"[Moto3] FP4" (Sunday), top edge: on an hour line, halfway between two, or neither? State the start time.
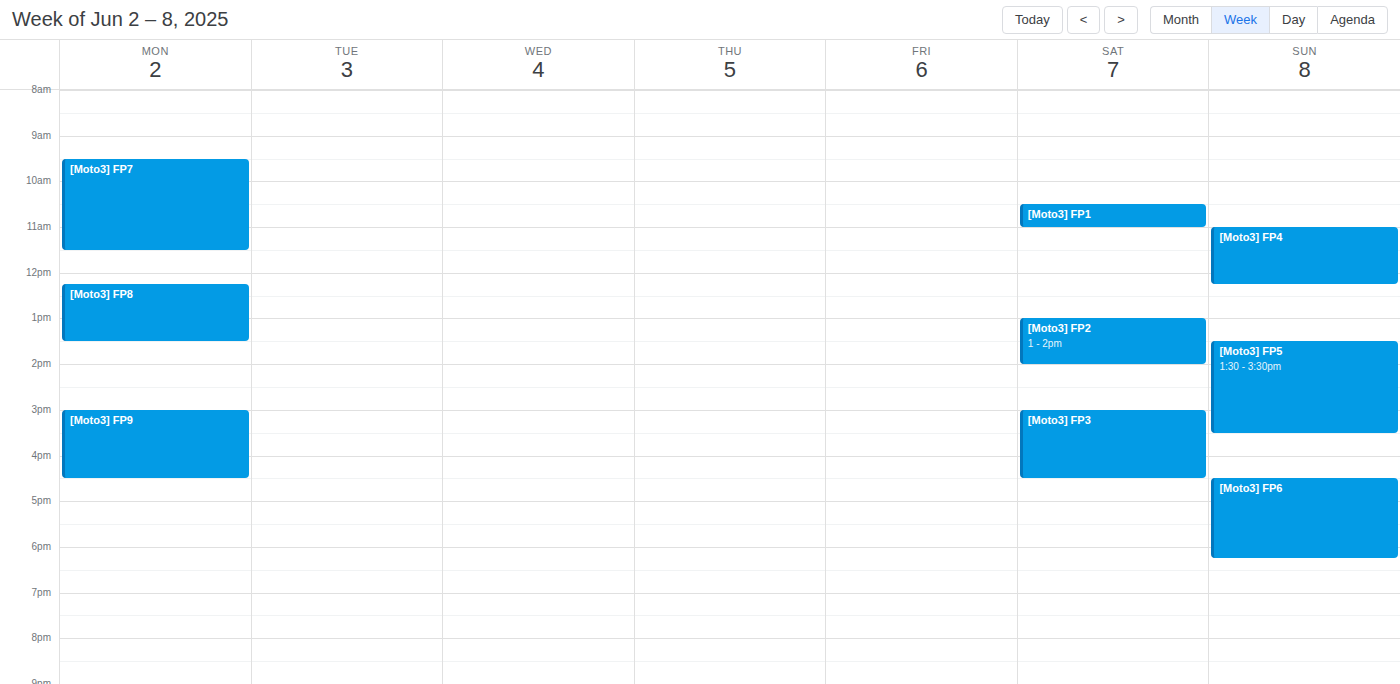
11:00 -- exactly on the 11:00 line.